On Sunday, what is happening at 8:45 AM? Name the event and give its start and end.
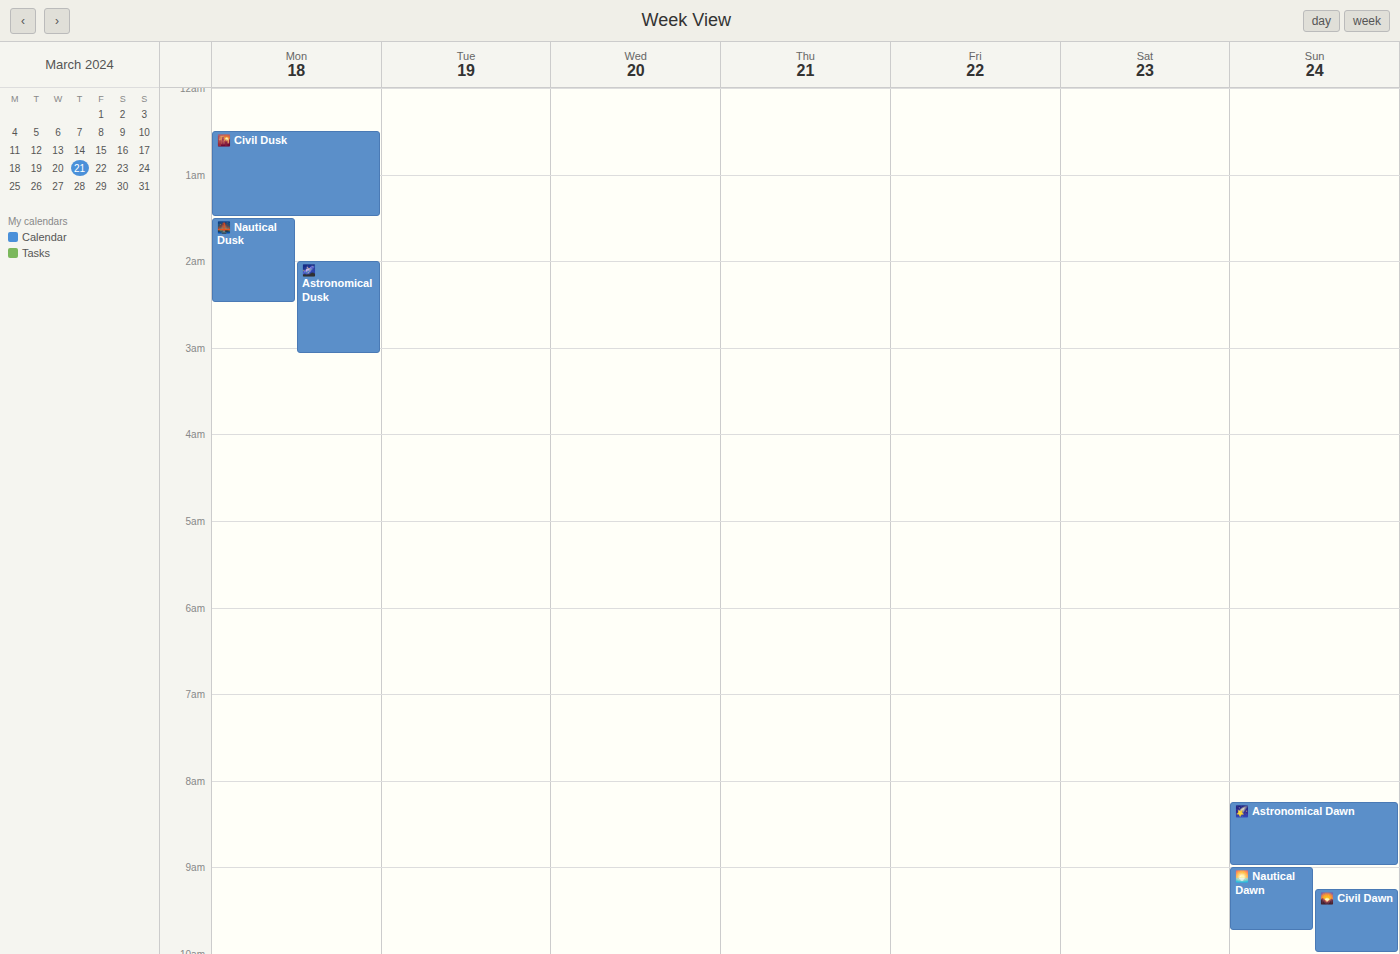
"🌠 Astronomical Dawn", 8:15 AM to 9:00 AM